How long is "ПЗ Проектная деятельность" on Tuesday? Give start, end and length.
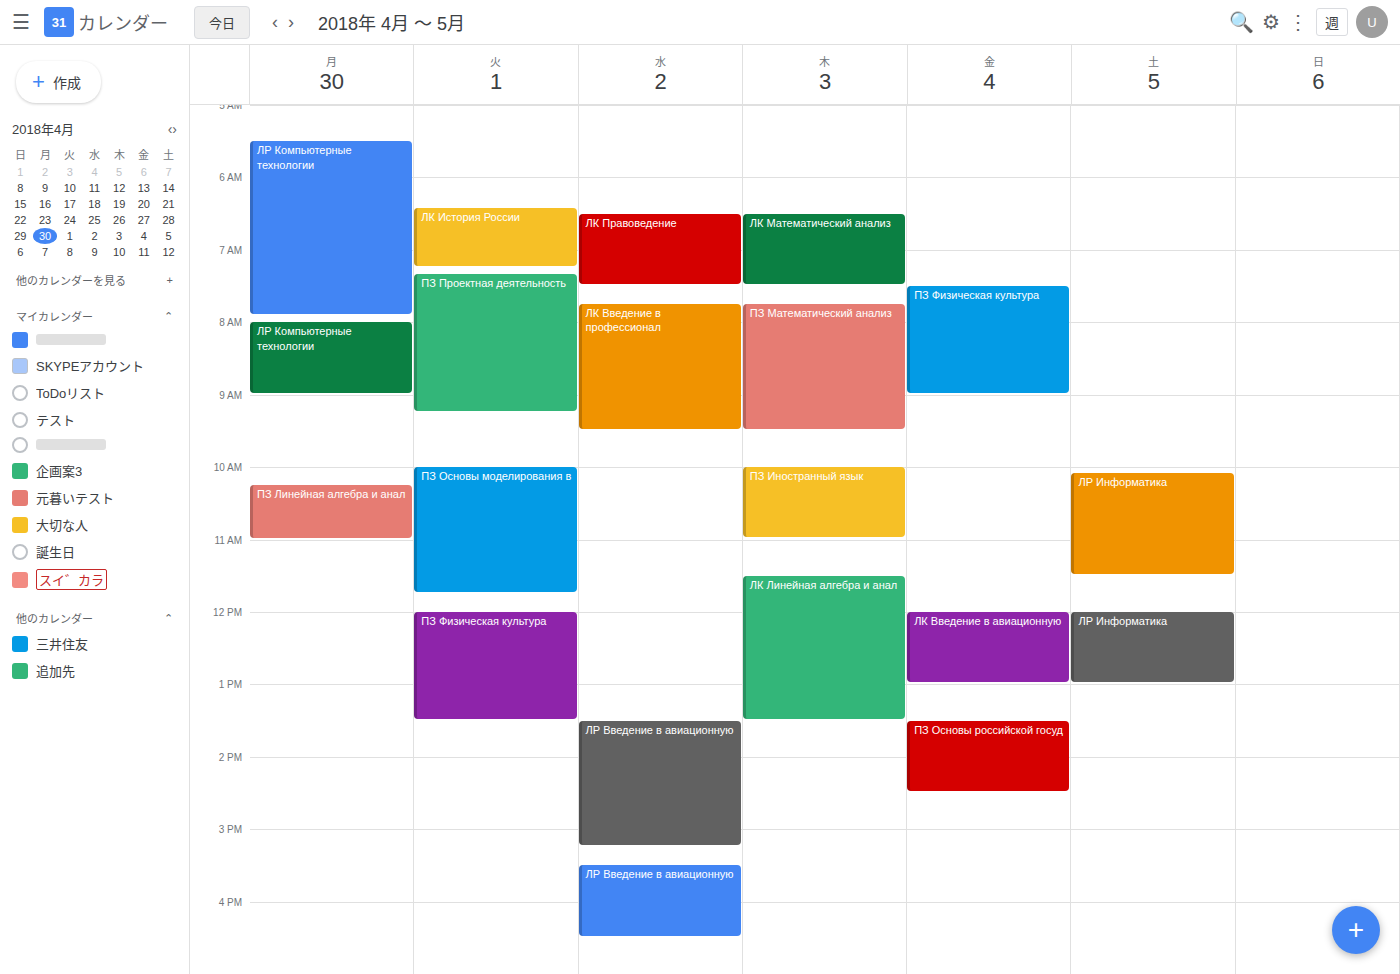
07:20 to 09:15, 1 hour 55 minutes